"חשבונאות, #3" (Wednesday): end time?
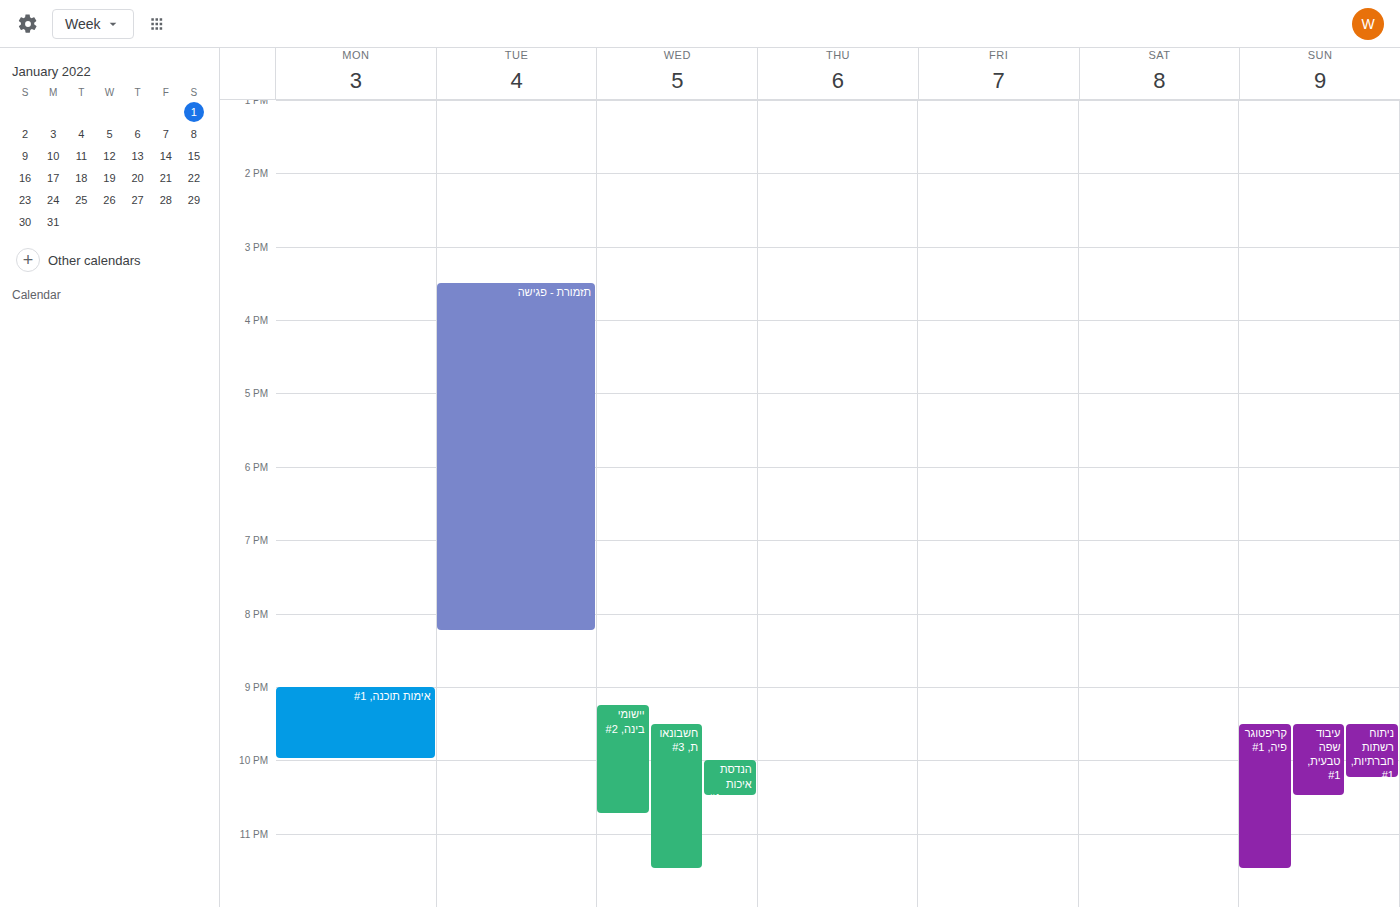
11:30 PM